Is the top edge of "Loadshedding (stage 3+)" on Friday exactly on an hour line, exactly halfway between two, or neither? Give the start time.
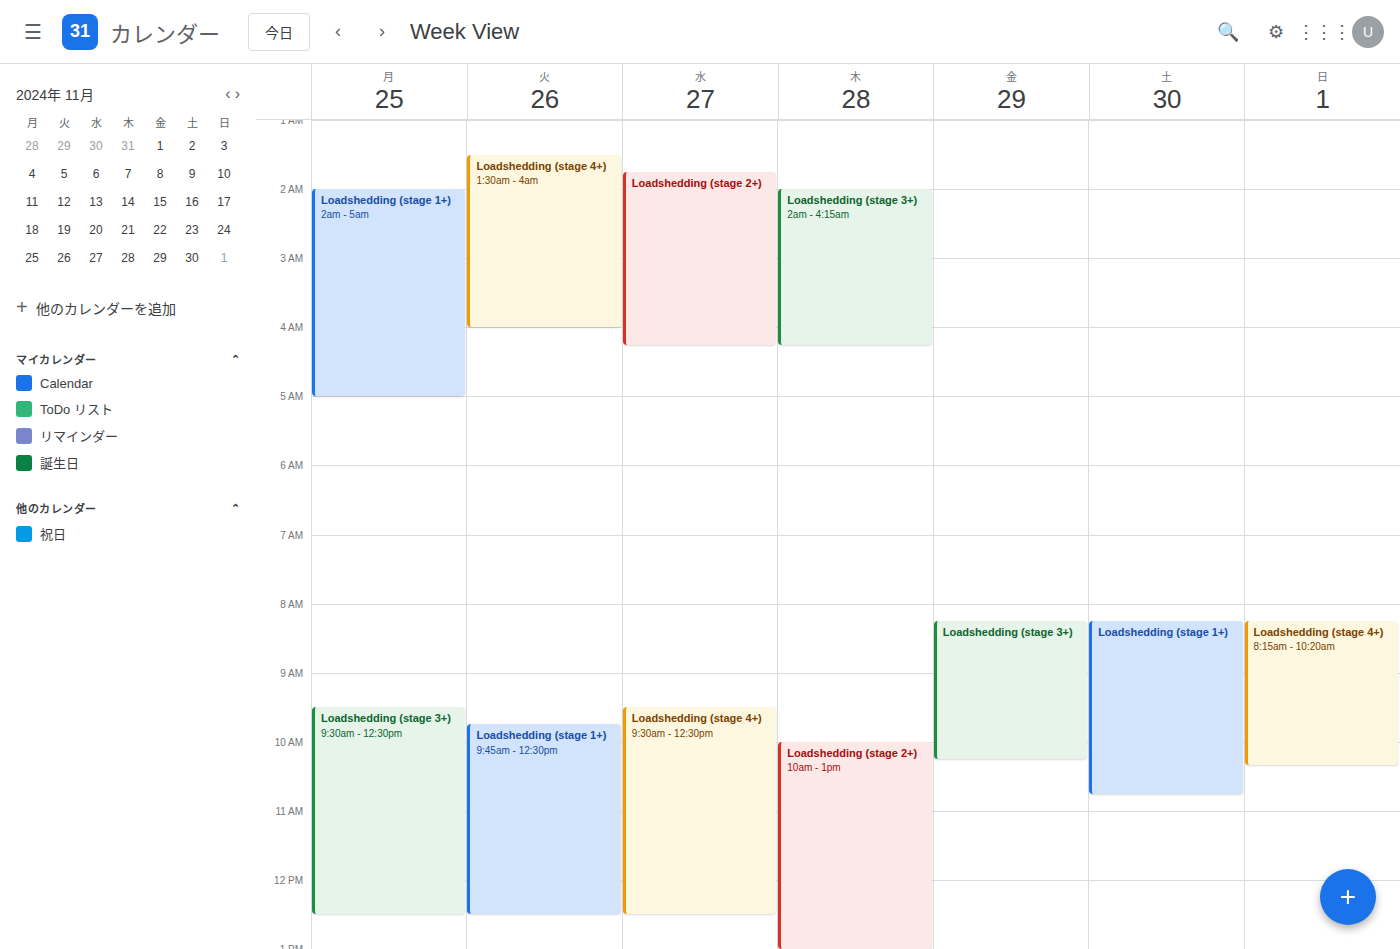
8:15 AM -- neither: a quarter of the way from the 8 AM line to the 9 AM line.